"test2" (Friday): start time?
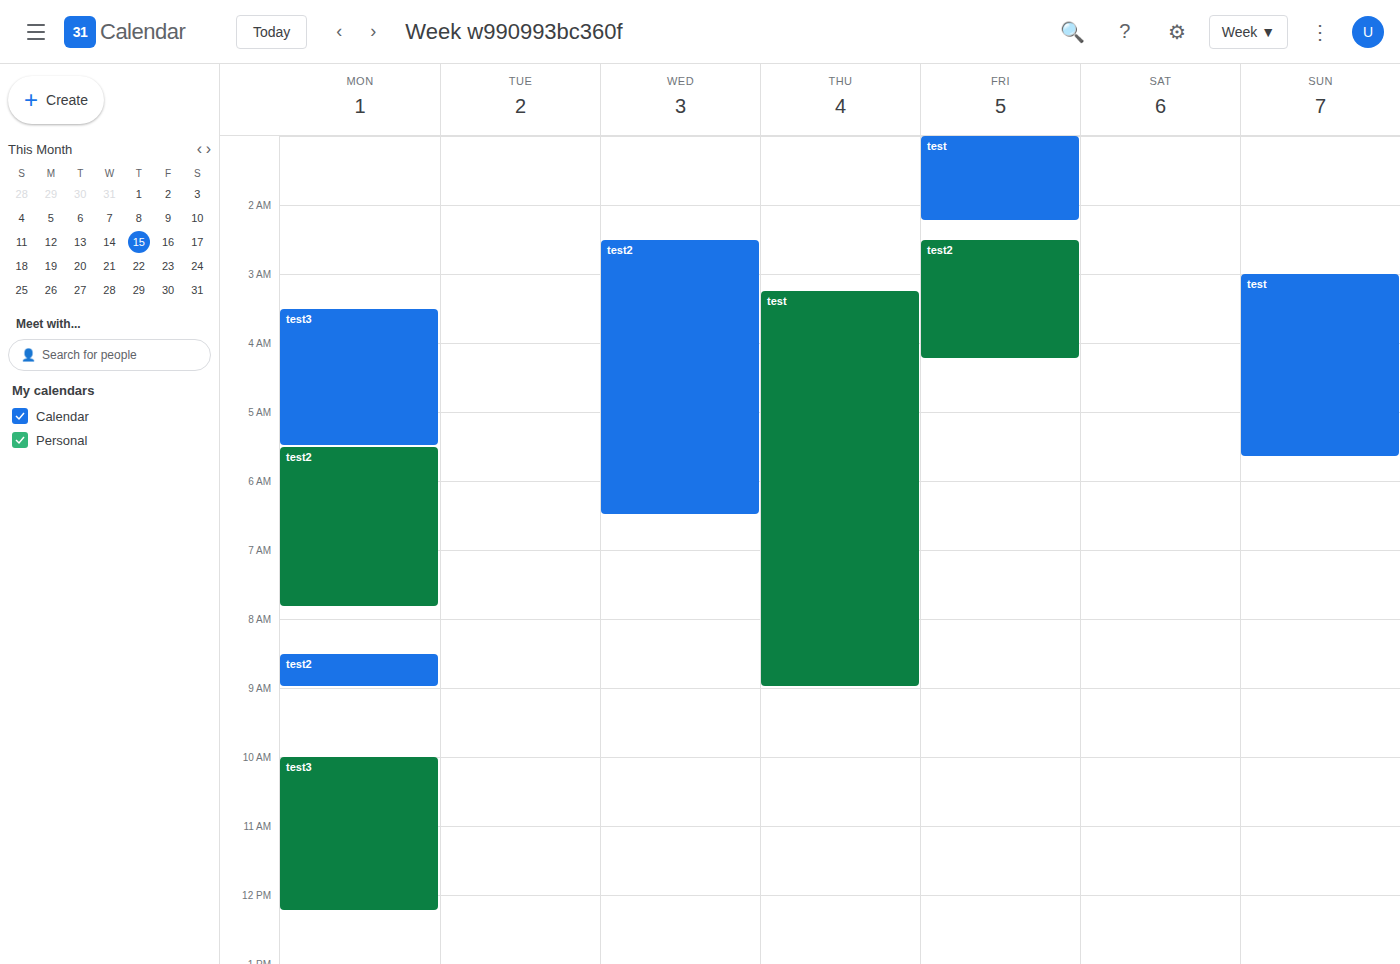
2:30 AM